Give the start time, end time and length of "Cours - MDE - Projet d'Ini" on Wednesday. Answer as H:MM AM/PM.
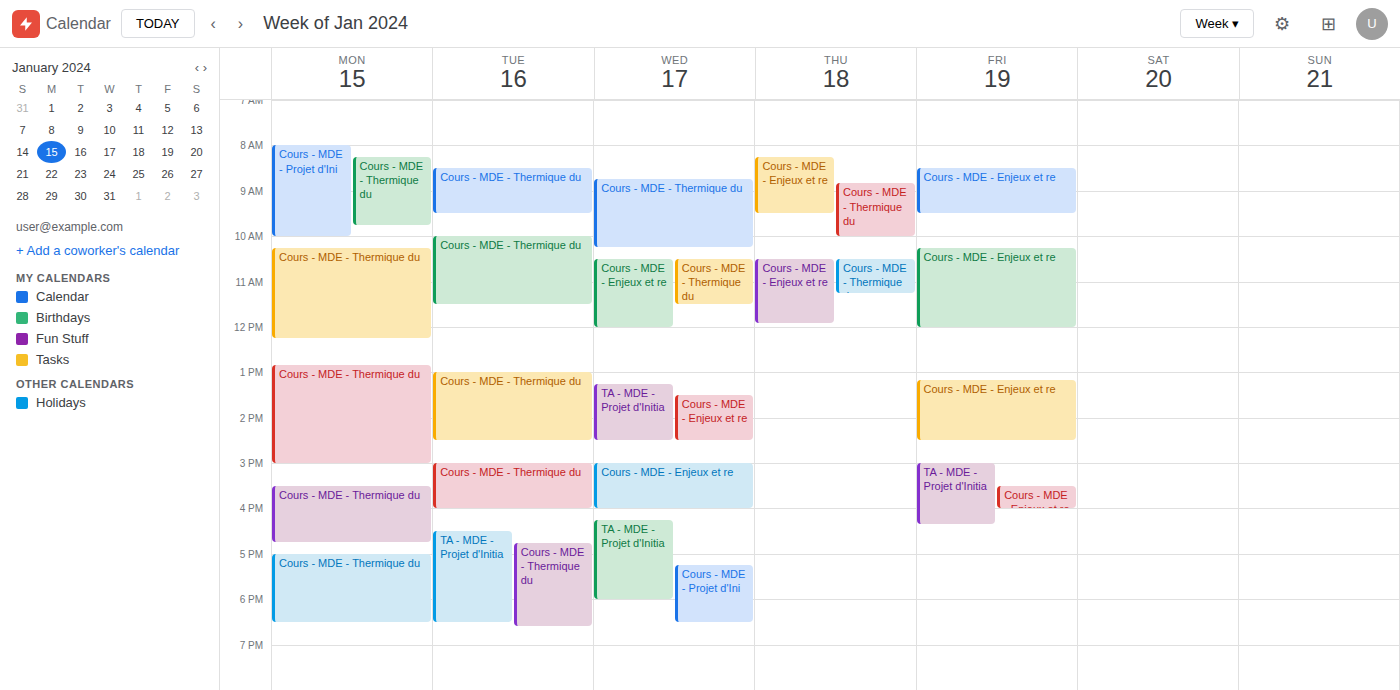
5:15 PM to 6:30 PM, 1 hour 15 minutes